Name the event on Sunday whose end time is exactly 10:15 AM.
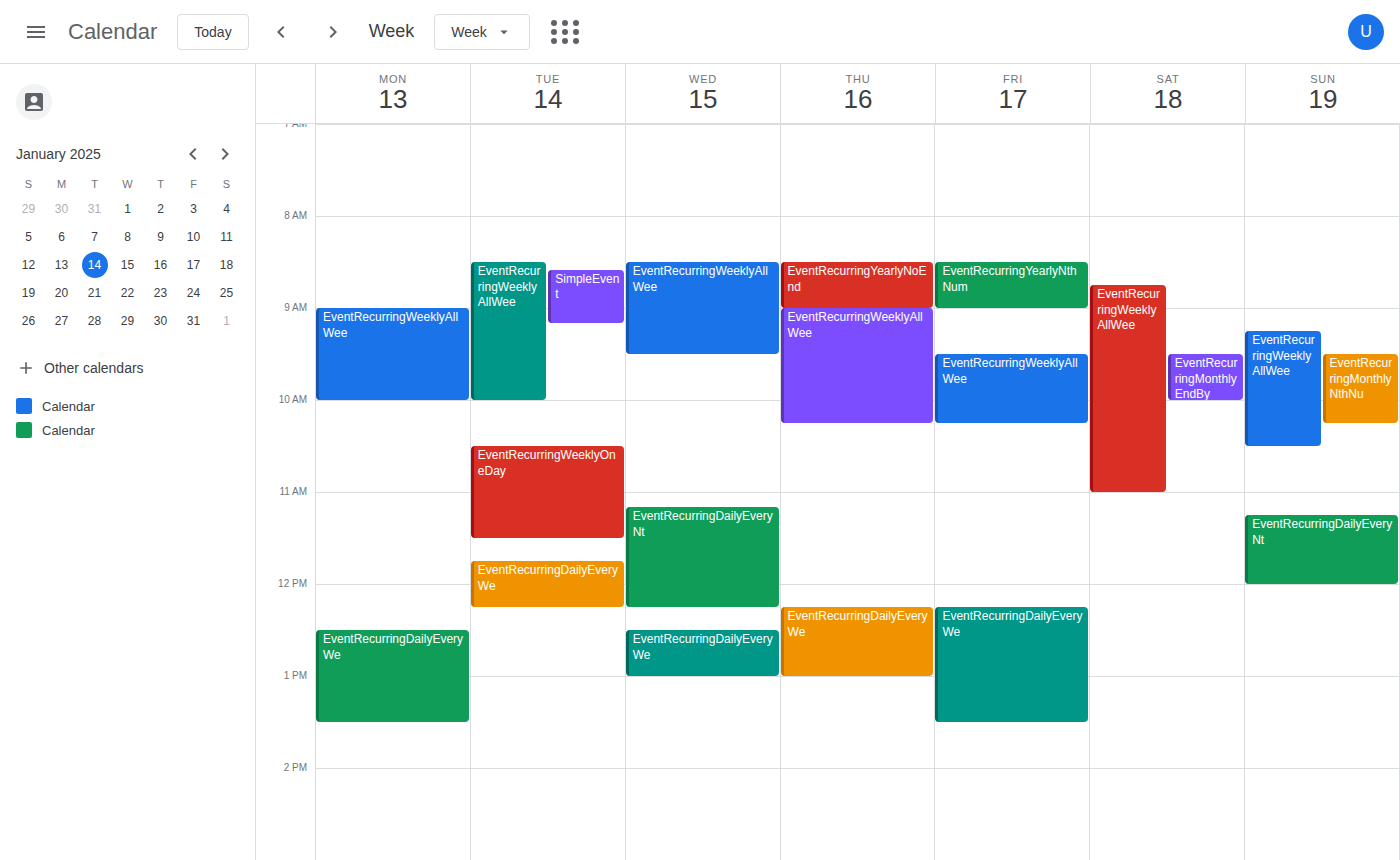
"EventRecurringMonthlyNthNu"